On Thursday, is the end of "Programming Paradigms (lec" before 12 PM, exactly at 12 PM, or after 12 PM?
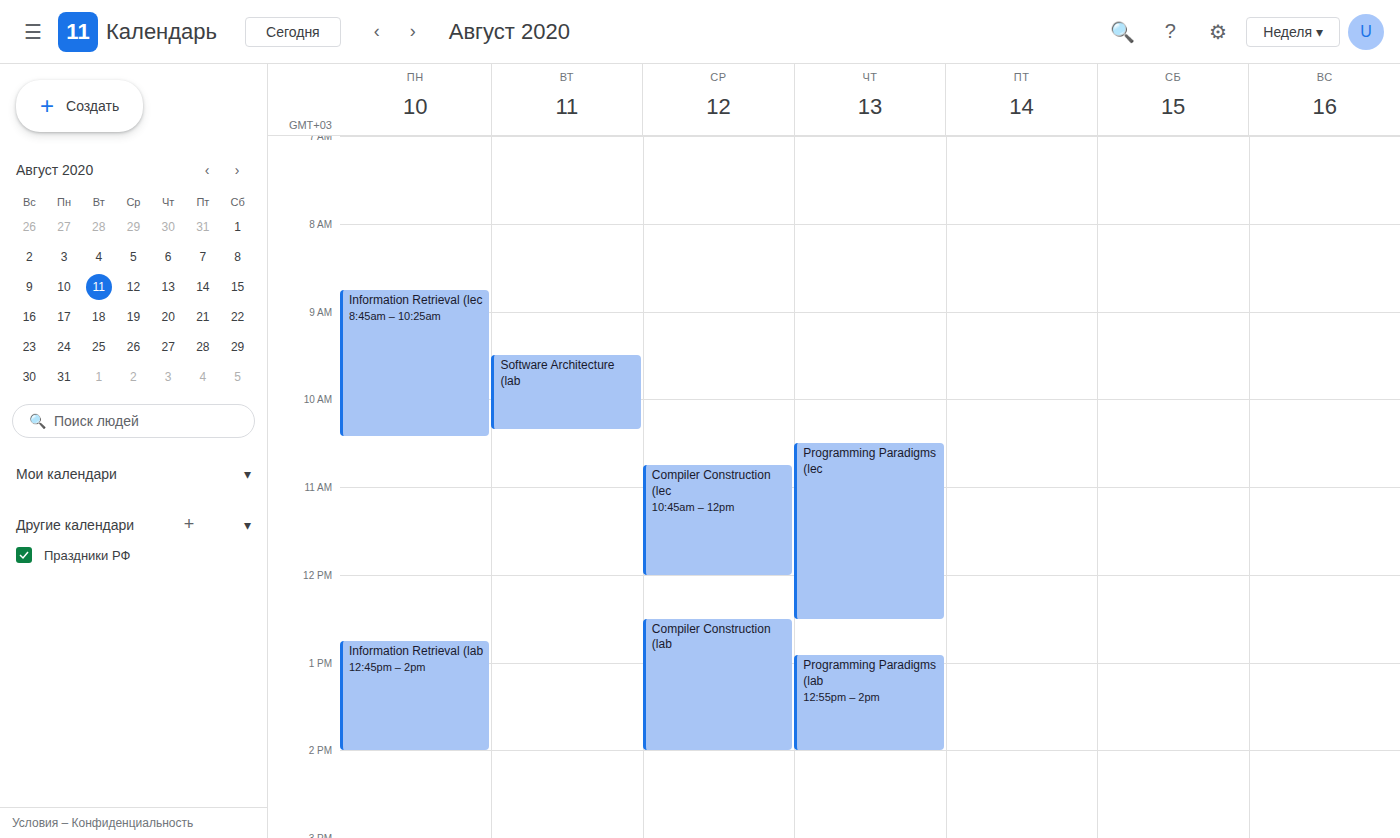
12:30 PM -- after 12 PM, 30 minutes below the 12 PM line.